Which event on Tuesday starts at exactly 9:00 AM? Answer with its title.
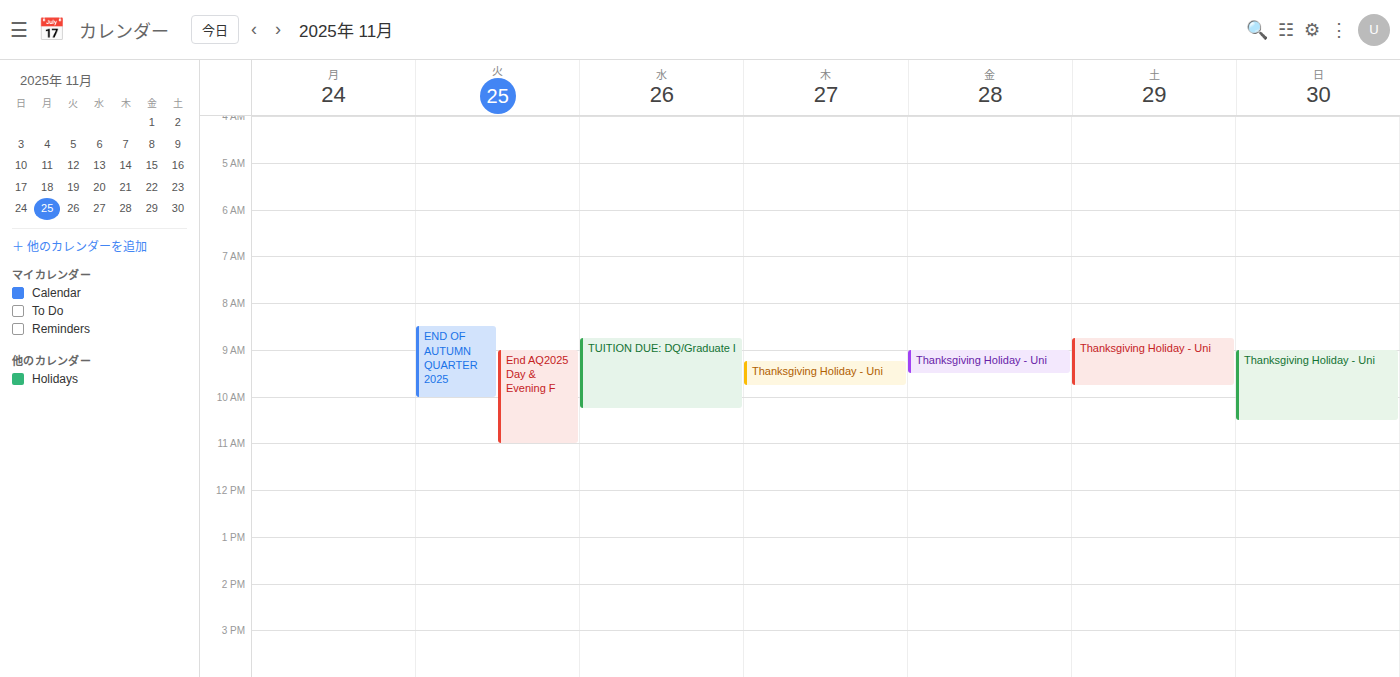
"End AQ2025 Day & Evening F"